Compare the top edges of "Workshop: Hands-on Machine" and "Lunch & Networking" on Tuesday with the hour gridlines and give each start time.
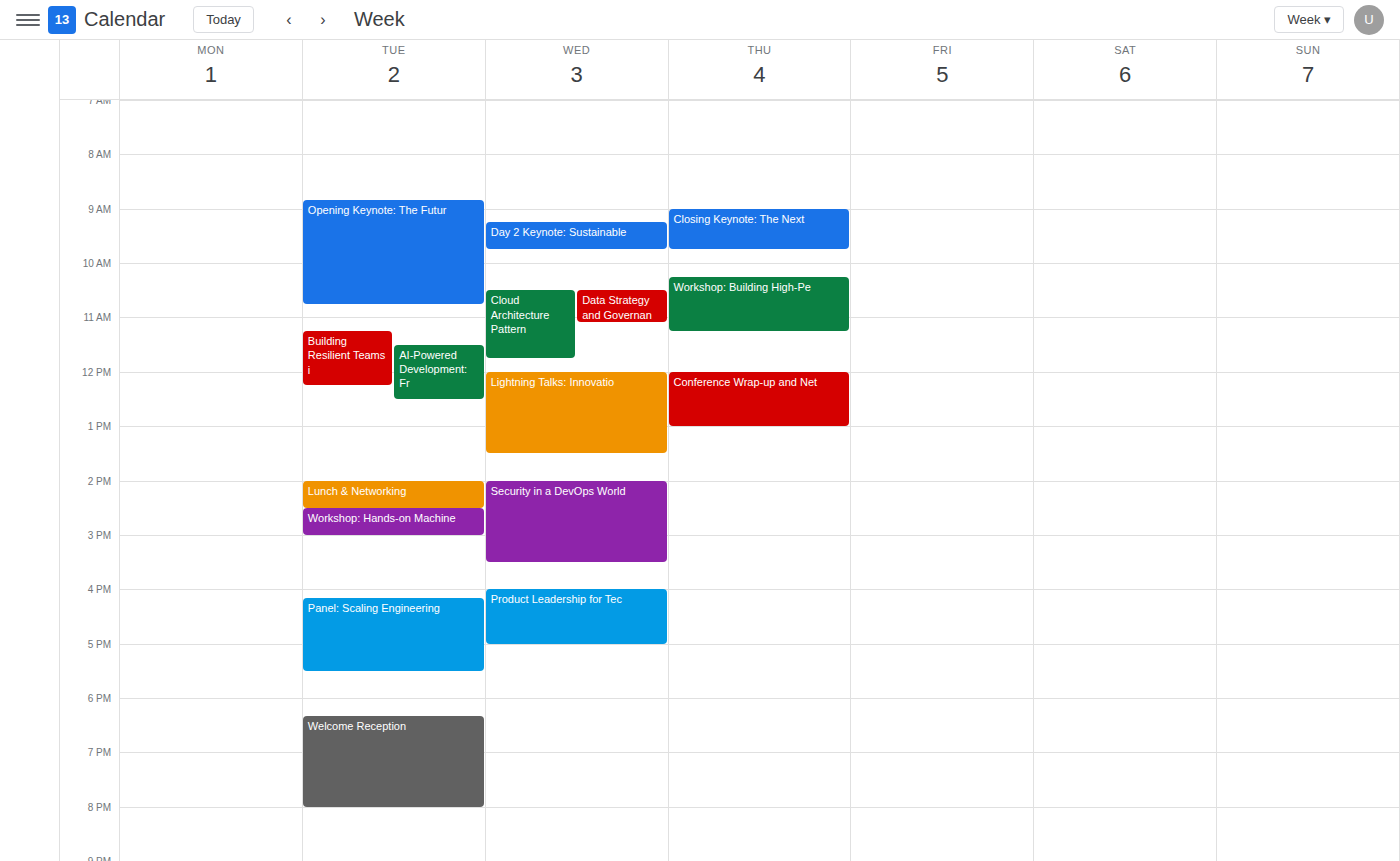
"Workshop: Hands-on Machine": 2:30 PM, halfway between the 2 PM and 3 PM lines. "Lunch & Networking": 2:00 PM, exactly on the 2 PM line.